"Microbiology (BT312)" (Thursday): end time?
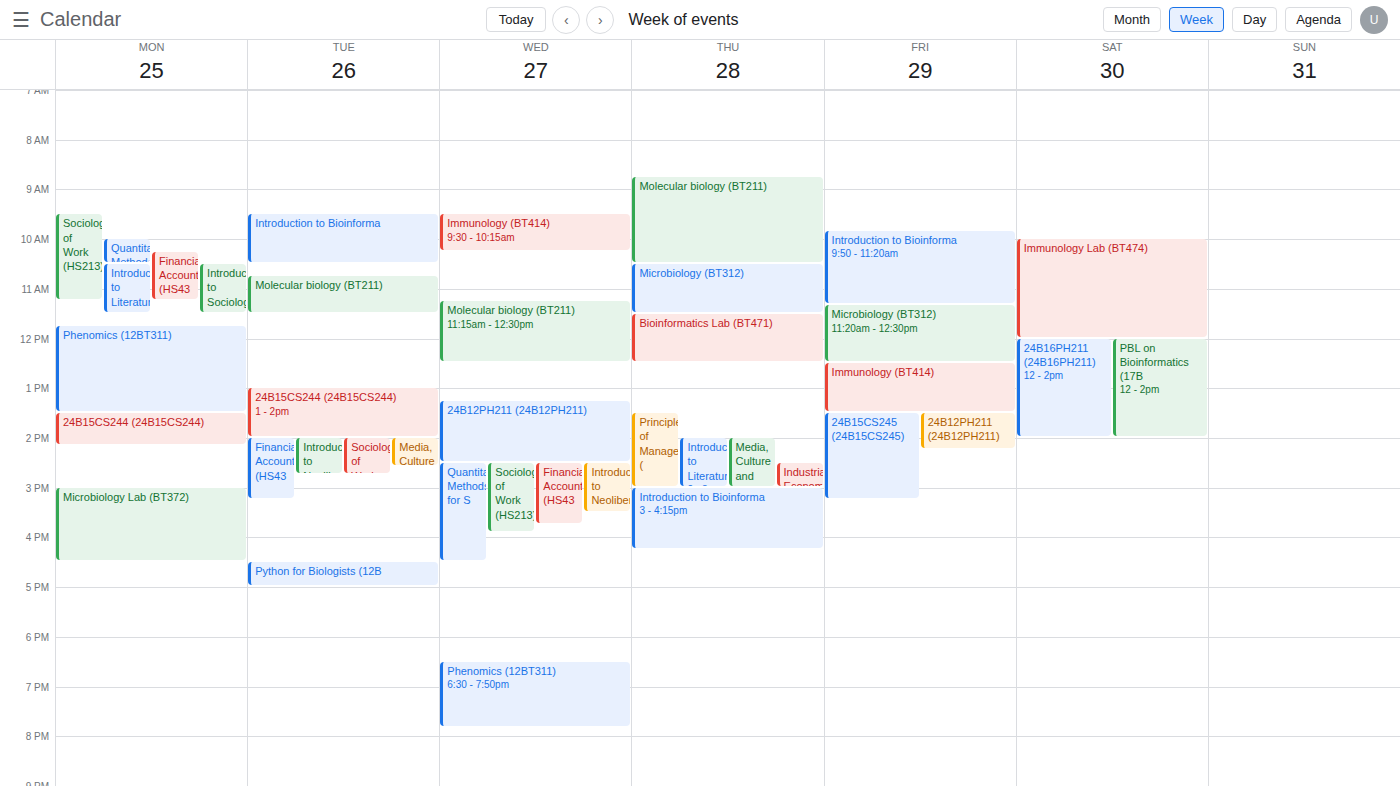
11:30 AM